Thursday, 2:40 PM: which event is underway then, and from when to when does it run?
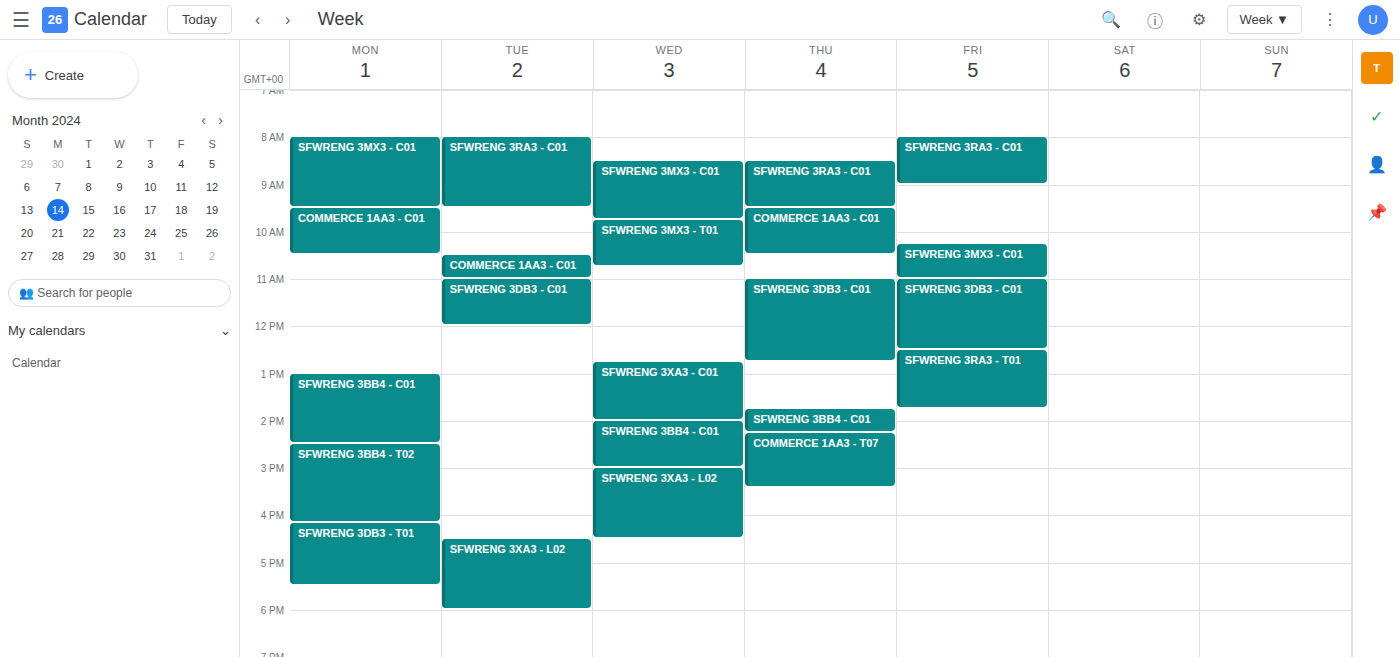
"COMMERCE 1AA3 - T07", 2:15 PM to 3:25 PM